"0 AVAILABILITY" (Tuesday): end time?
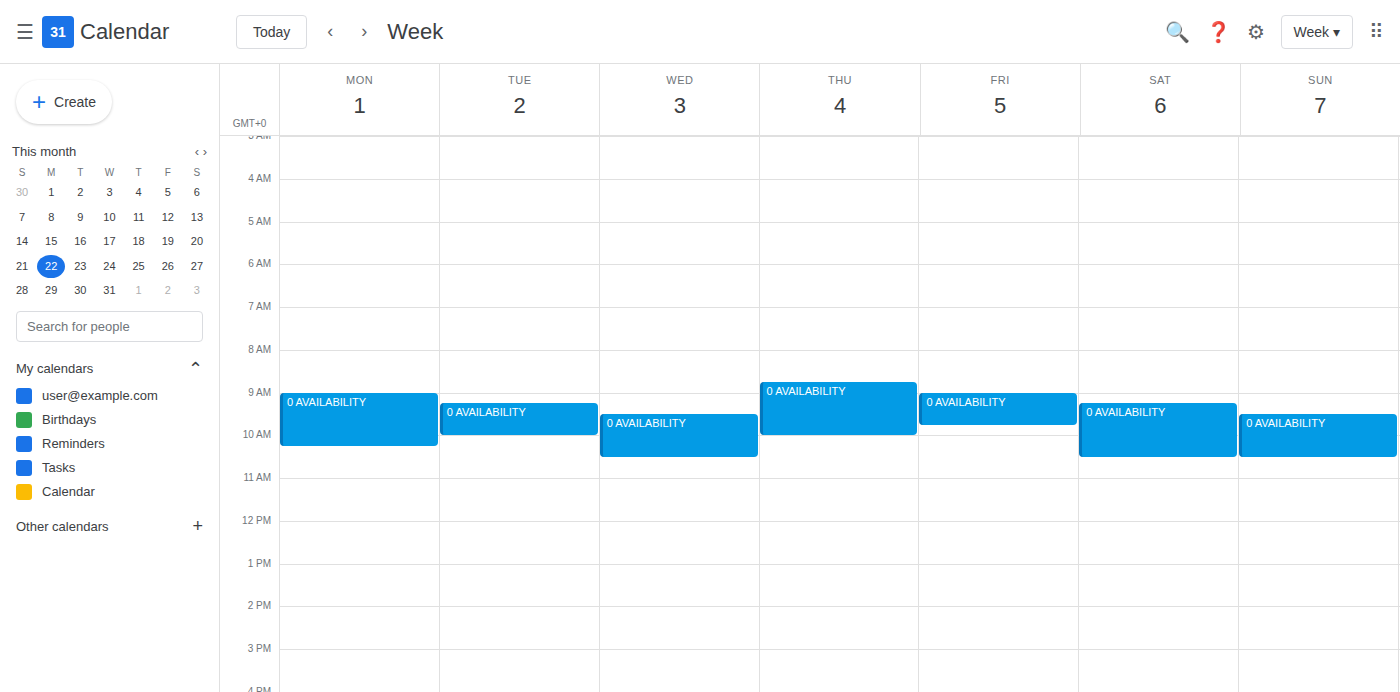
10:00 AM